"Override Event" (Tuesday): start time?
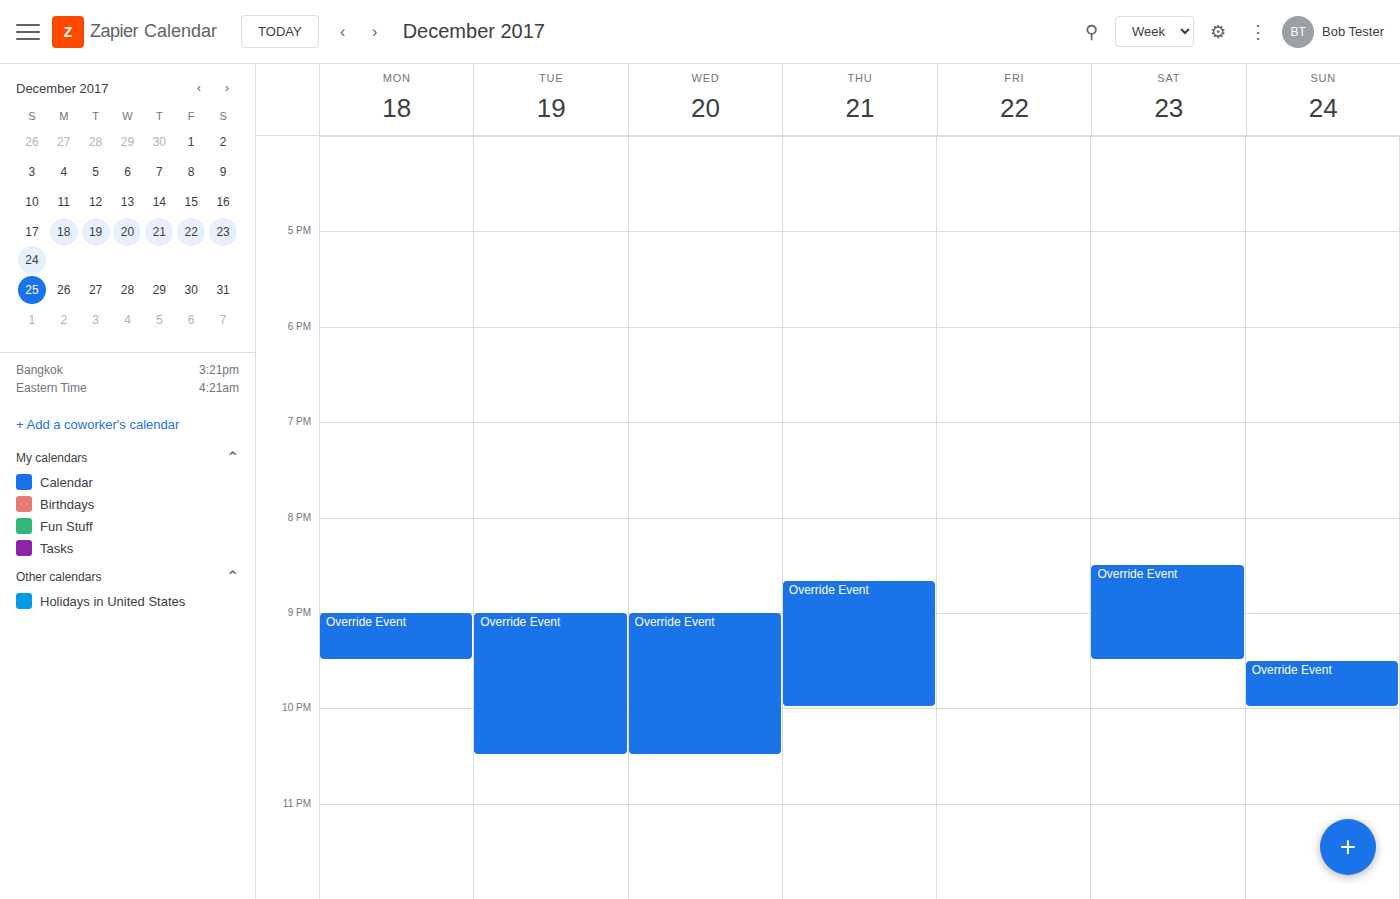
9:00 PM